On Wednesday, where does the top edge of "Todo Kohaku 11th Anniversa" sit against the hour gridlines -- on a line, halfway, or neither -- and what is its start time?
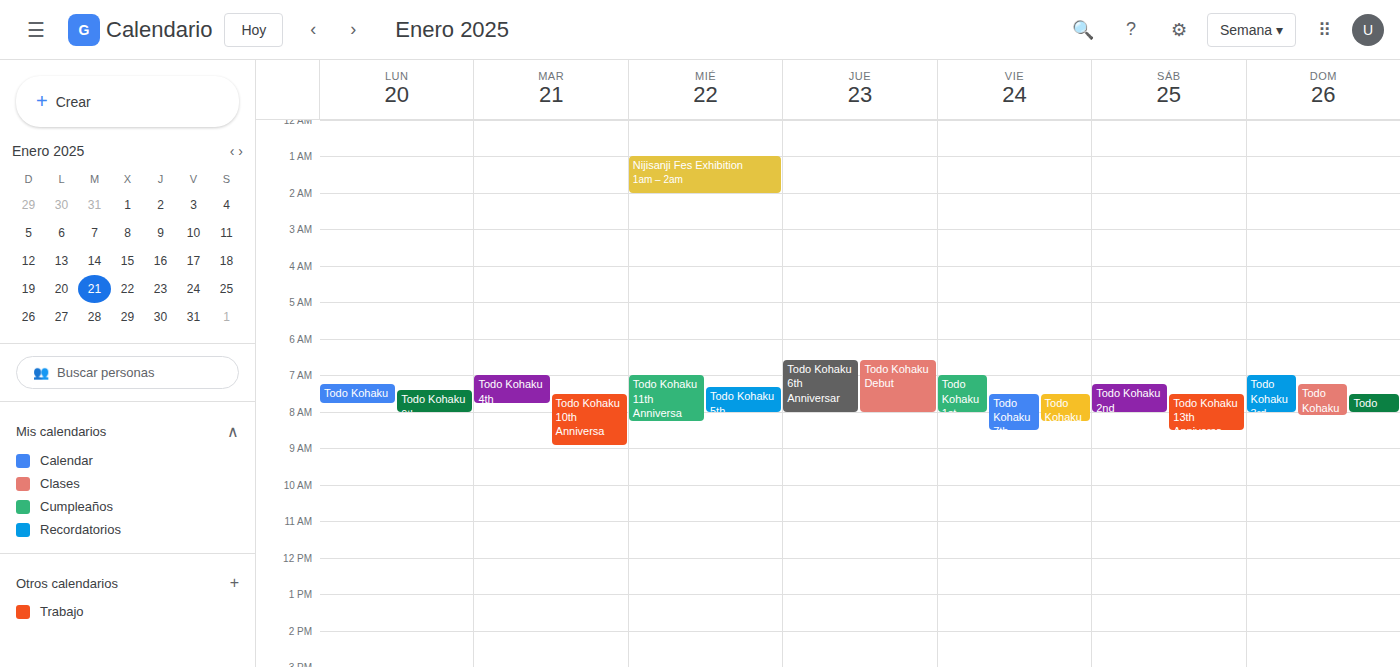
07:00 -- exactly on the 07:00 line.